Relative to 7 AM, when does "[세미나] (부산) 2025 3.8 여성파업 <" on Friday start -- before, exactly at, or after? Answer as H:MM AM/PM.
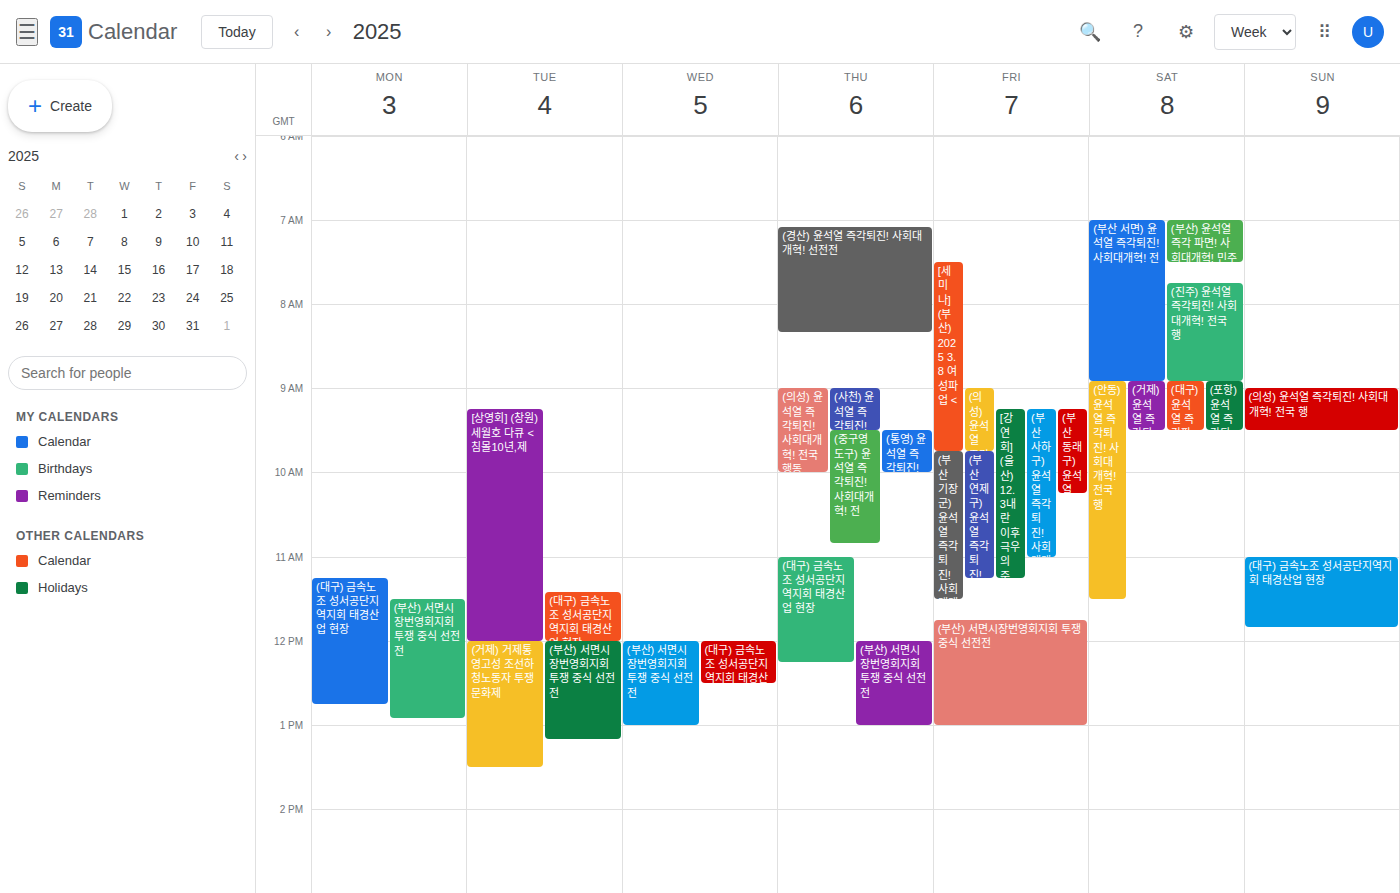
7:30 AM -- after 7 AM, 30 minutes below the 7 AM line.